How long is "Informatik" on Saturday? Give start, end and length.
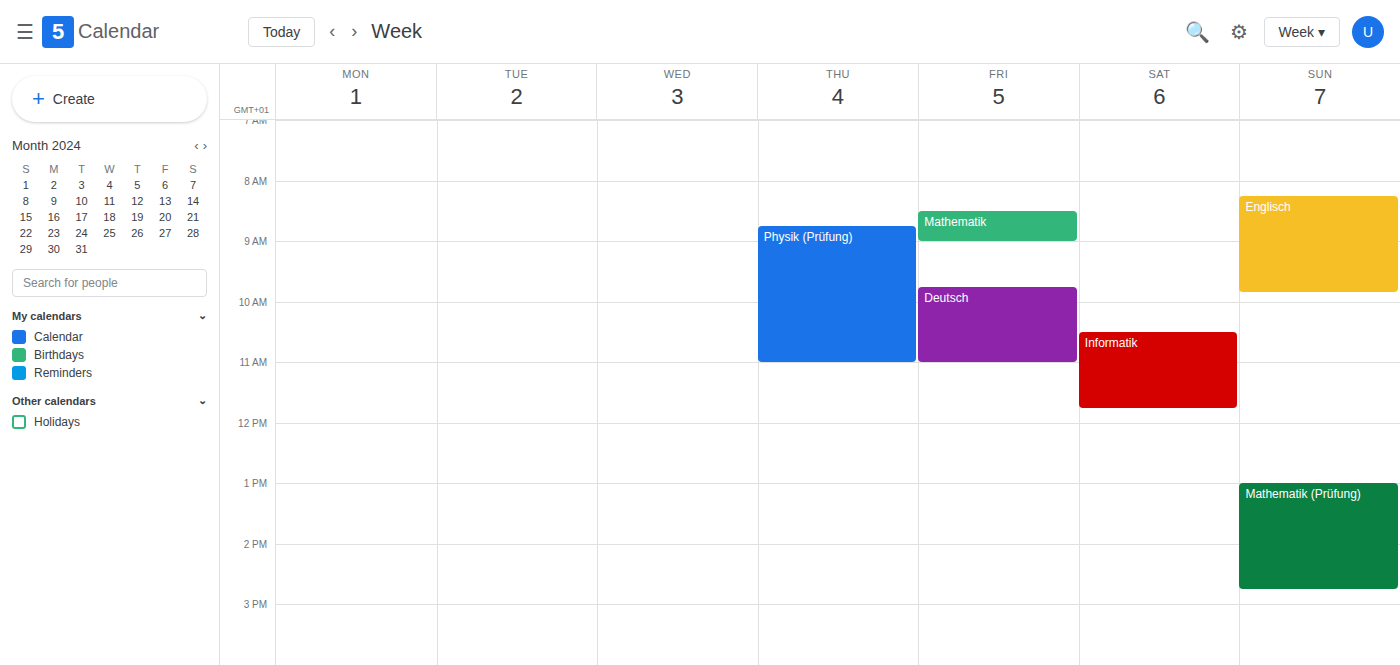
10:30 AM to 11:45 AM, 1 hour 15 minutes